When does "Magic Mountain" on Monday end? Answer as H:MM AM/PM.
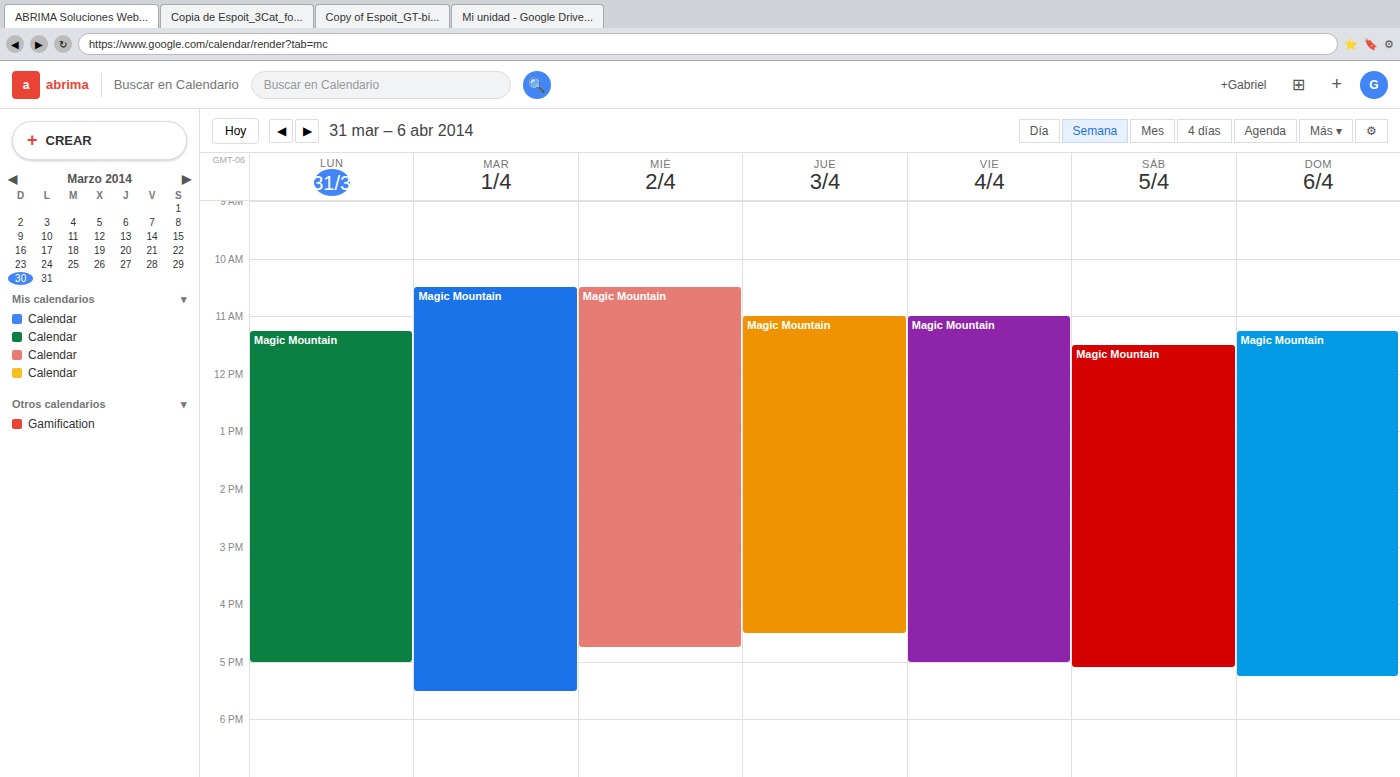
5:00 PM